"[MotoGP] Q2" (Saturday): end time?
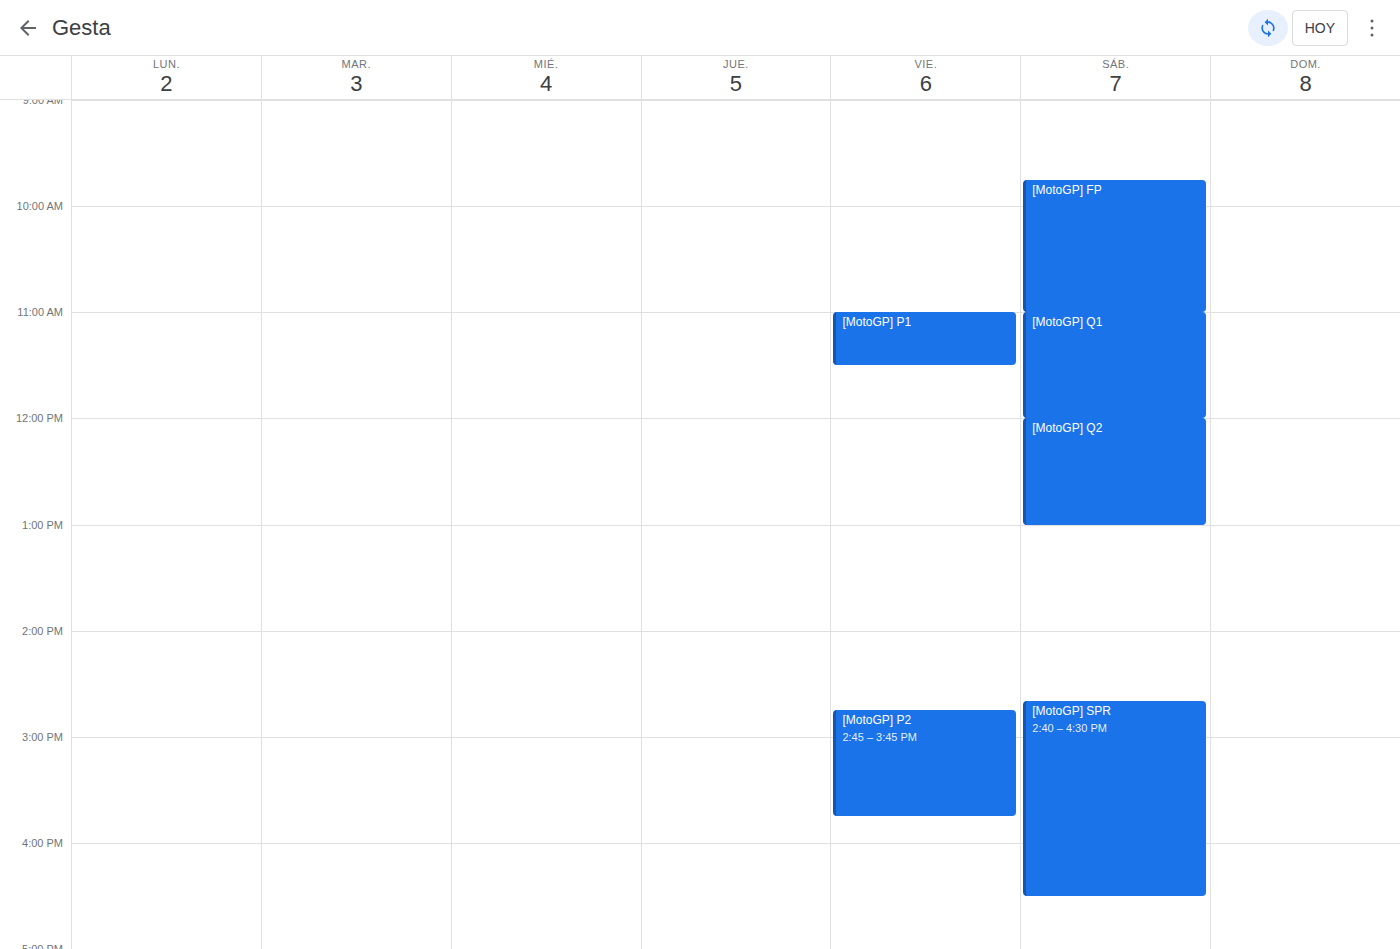
1:00 PM